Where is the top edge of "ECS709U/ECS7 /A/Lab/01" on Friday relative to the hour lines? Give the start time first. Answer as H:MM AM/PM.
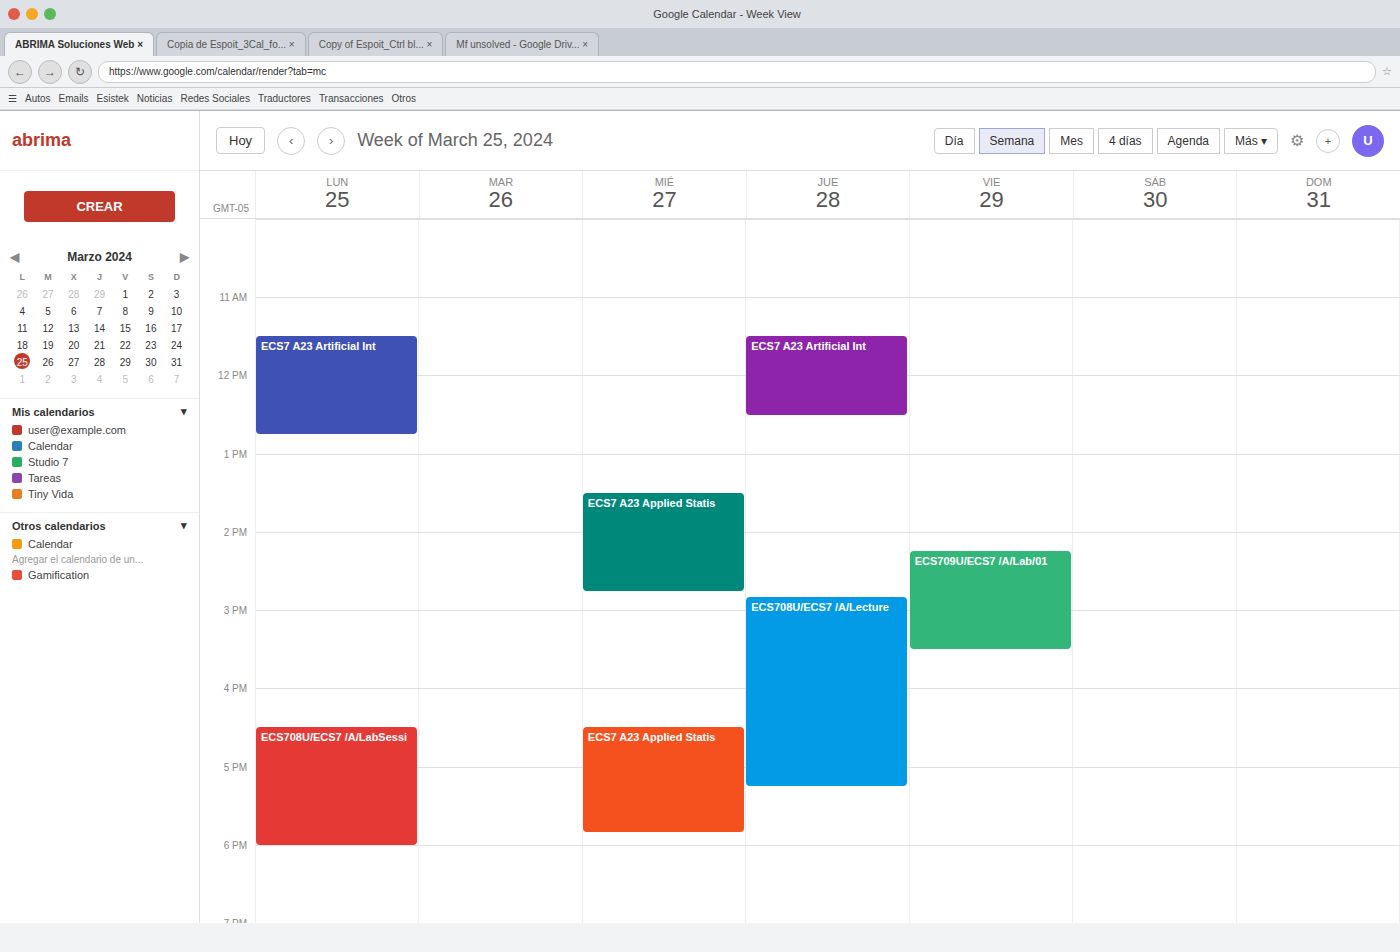
2:15 PM -- neither: a quarter of the way from the 2 PM line to the 3 PM line.